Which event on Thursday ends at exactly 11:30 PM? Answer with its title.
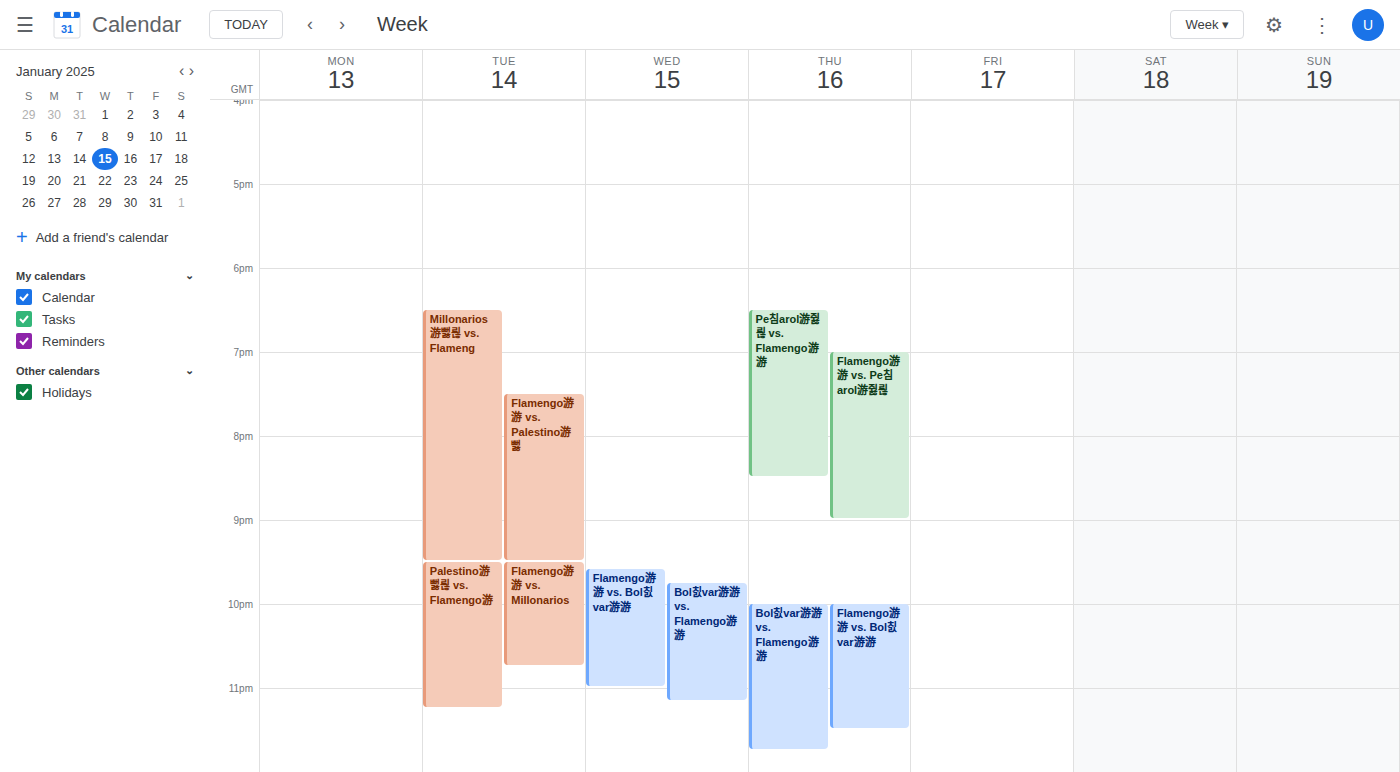
"Flamengo游游 vs. Bol칤var游游"